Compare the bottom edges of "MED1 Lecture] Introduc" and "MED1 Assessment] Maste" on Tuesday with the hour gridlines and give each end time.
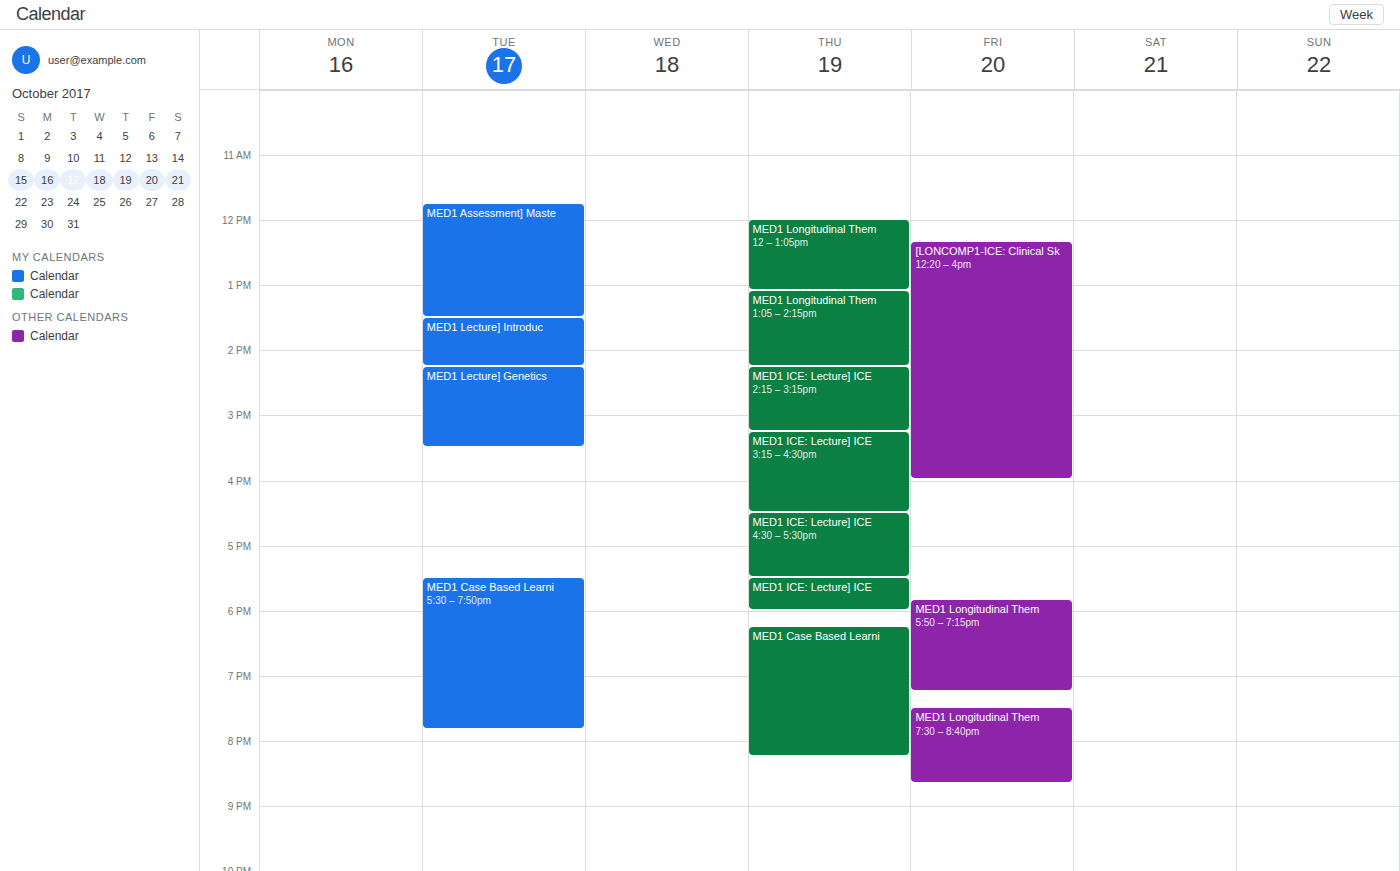
"MED1 Lecture] Introduc": 2:15 PM, neither: a quarter of the way from the 2 PM line to the 3 PM line. "MED1 Assessment] Maste": 1:30 PM, halfway between the 1 PM and 2 PM lines.